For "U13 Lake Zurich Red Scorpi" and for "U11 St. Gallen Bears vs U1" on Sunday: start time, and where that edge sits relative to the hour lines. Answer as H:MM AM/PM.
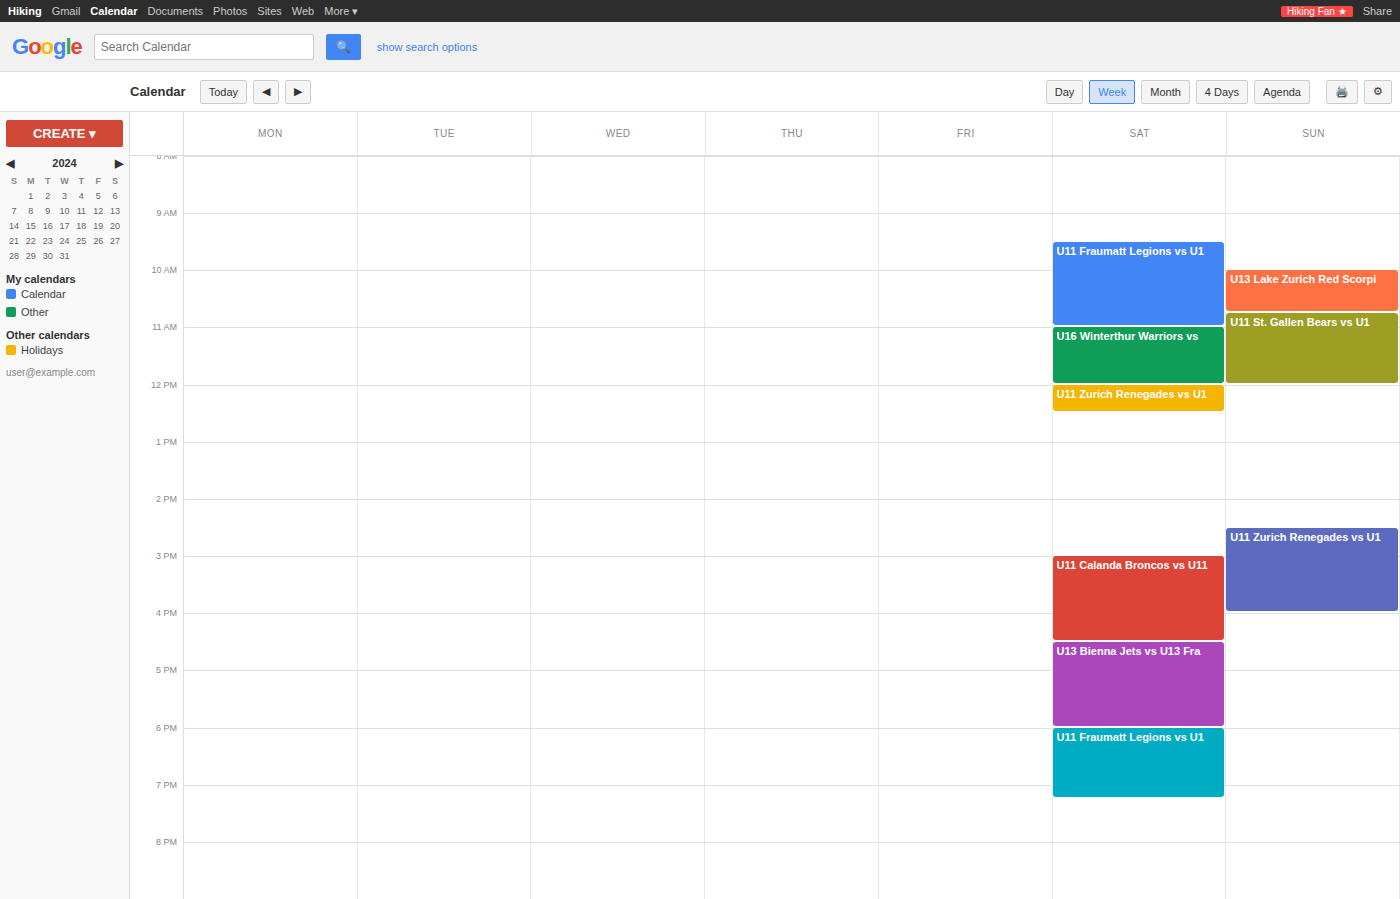
"U13 Lake Zurich Red Scorpi": 10:00 AM, exactly on the 10 AM line. "U11 St. Gallen Bears vs U1": 10:45 AM, neither: three quarters of the way from the 10 AM line to the 11 AM line.